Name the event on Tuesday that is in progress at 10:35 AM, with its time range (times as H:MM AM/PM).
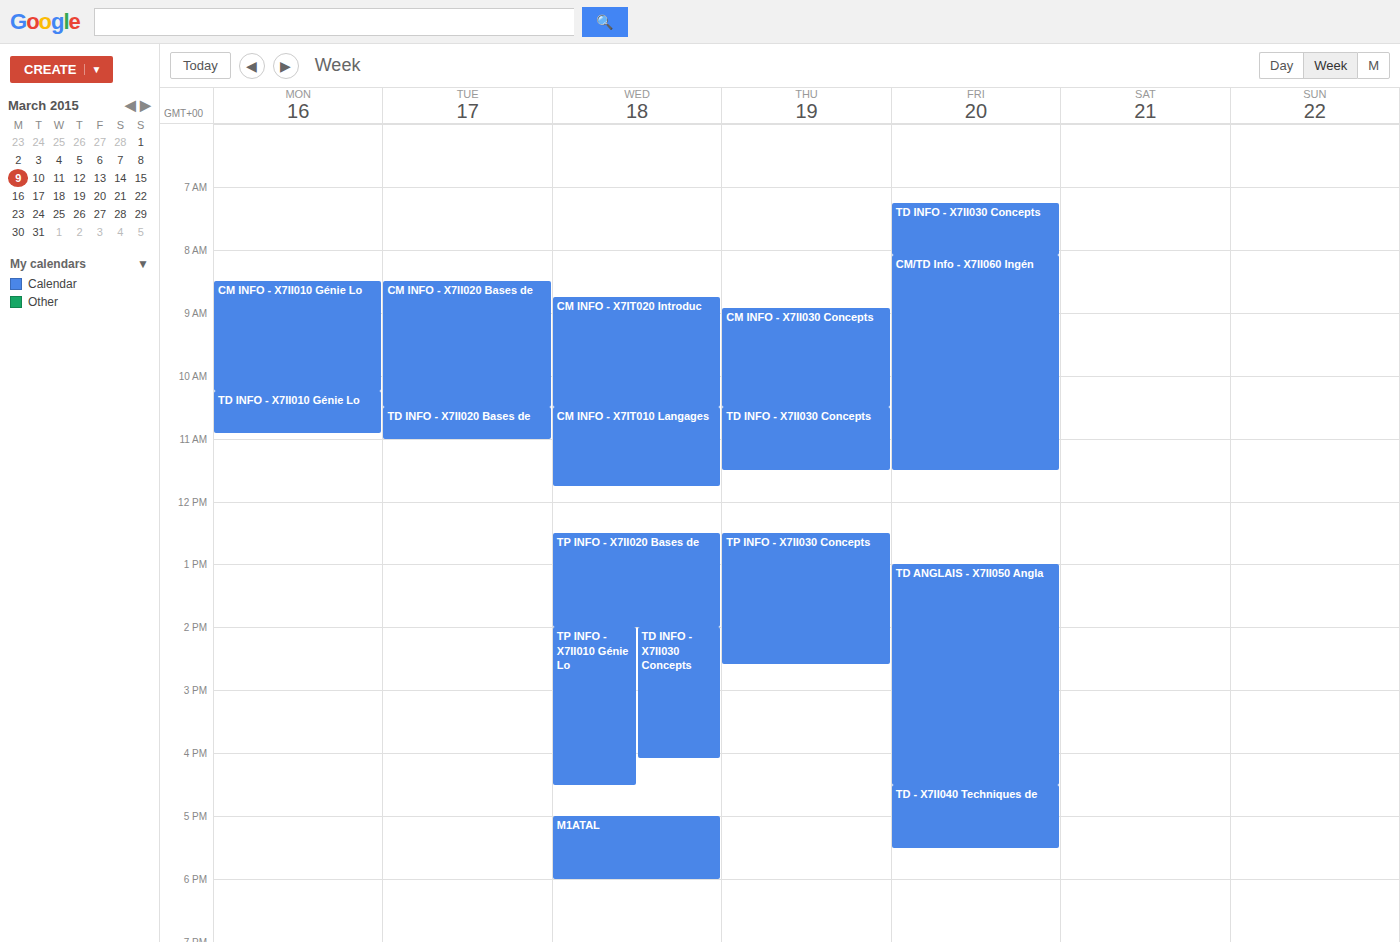
"TD INFO - X7II020 Bases de", 10:30 AM to 11:00 AM